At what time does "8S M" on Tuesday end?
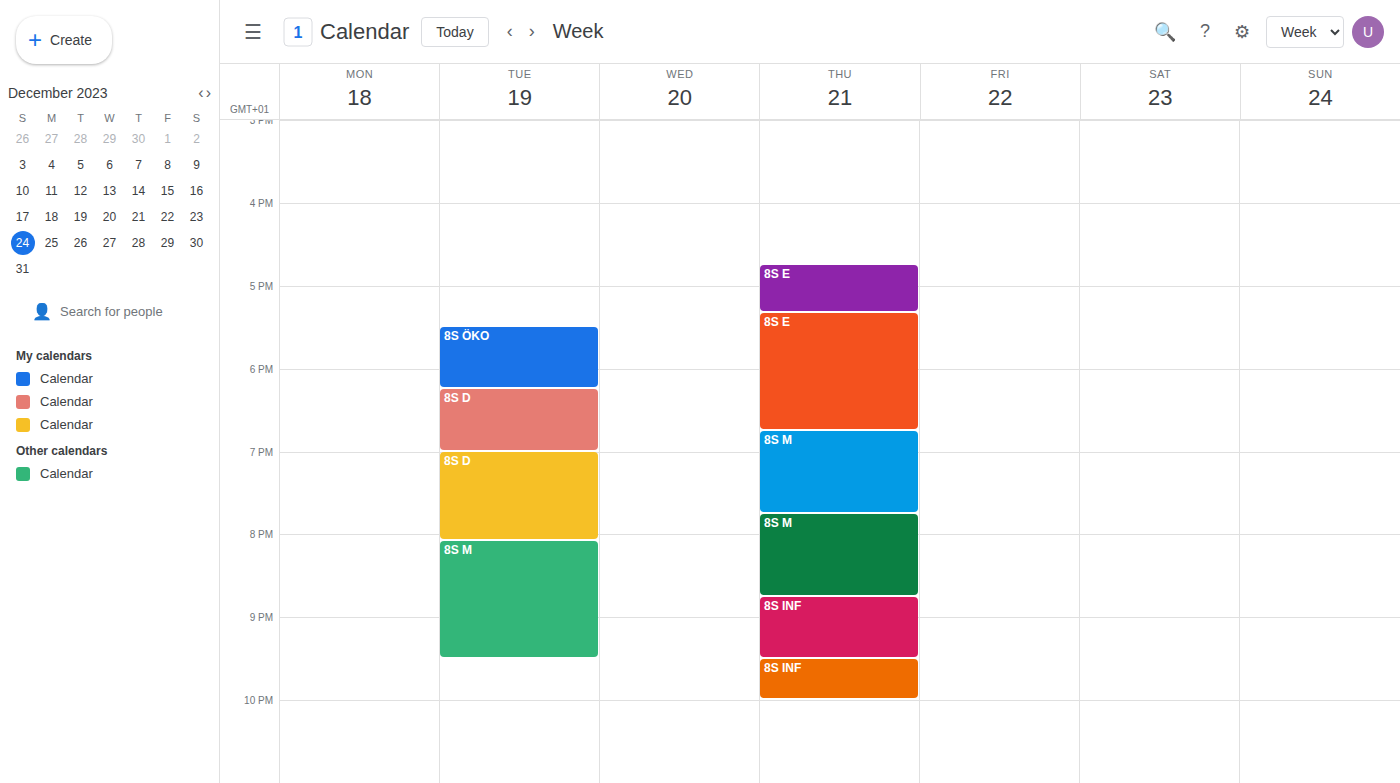
9:30 PM